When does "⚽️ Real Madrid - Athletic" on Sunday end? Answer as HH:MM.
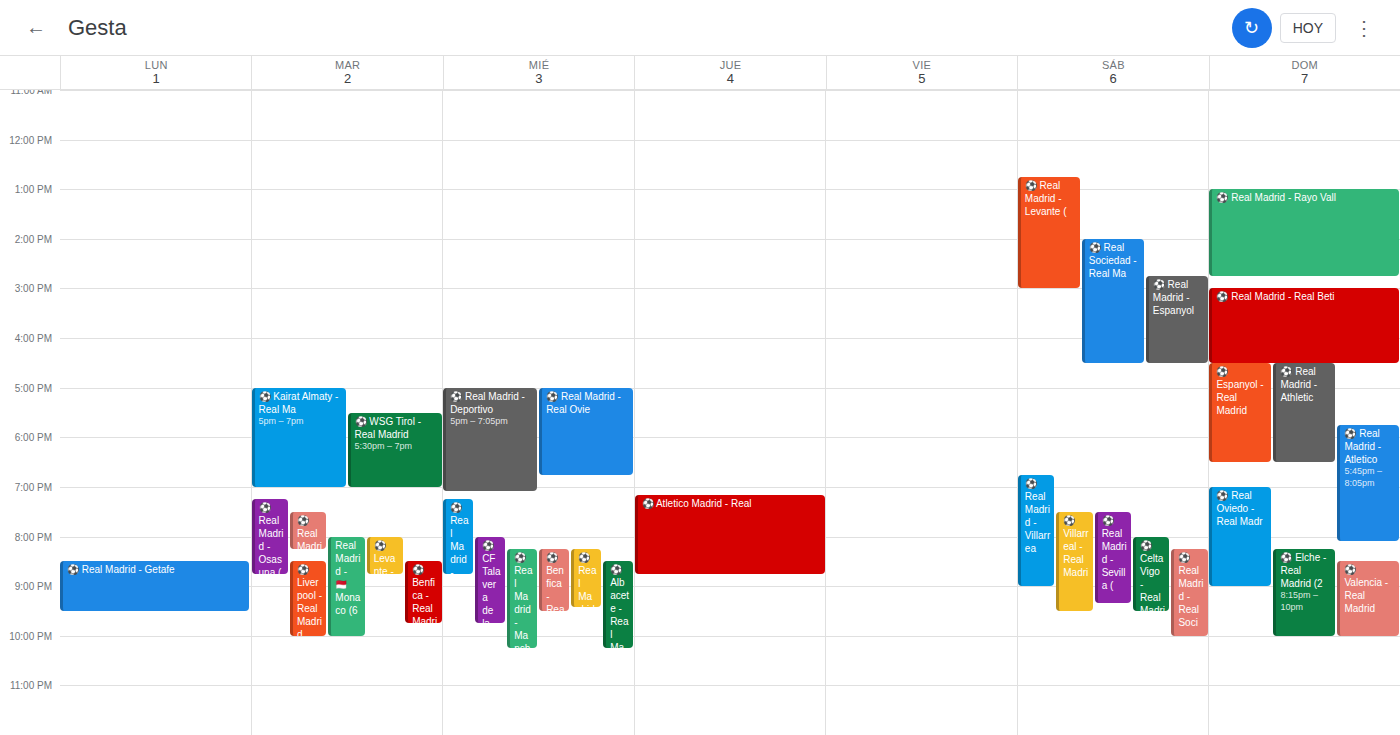
18:30